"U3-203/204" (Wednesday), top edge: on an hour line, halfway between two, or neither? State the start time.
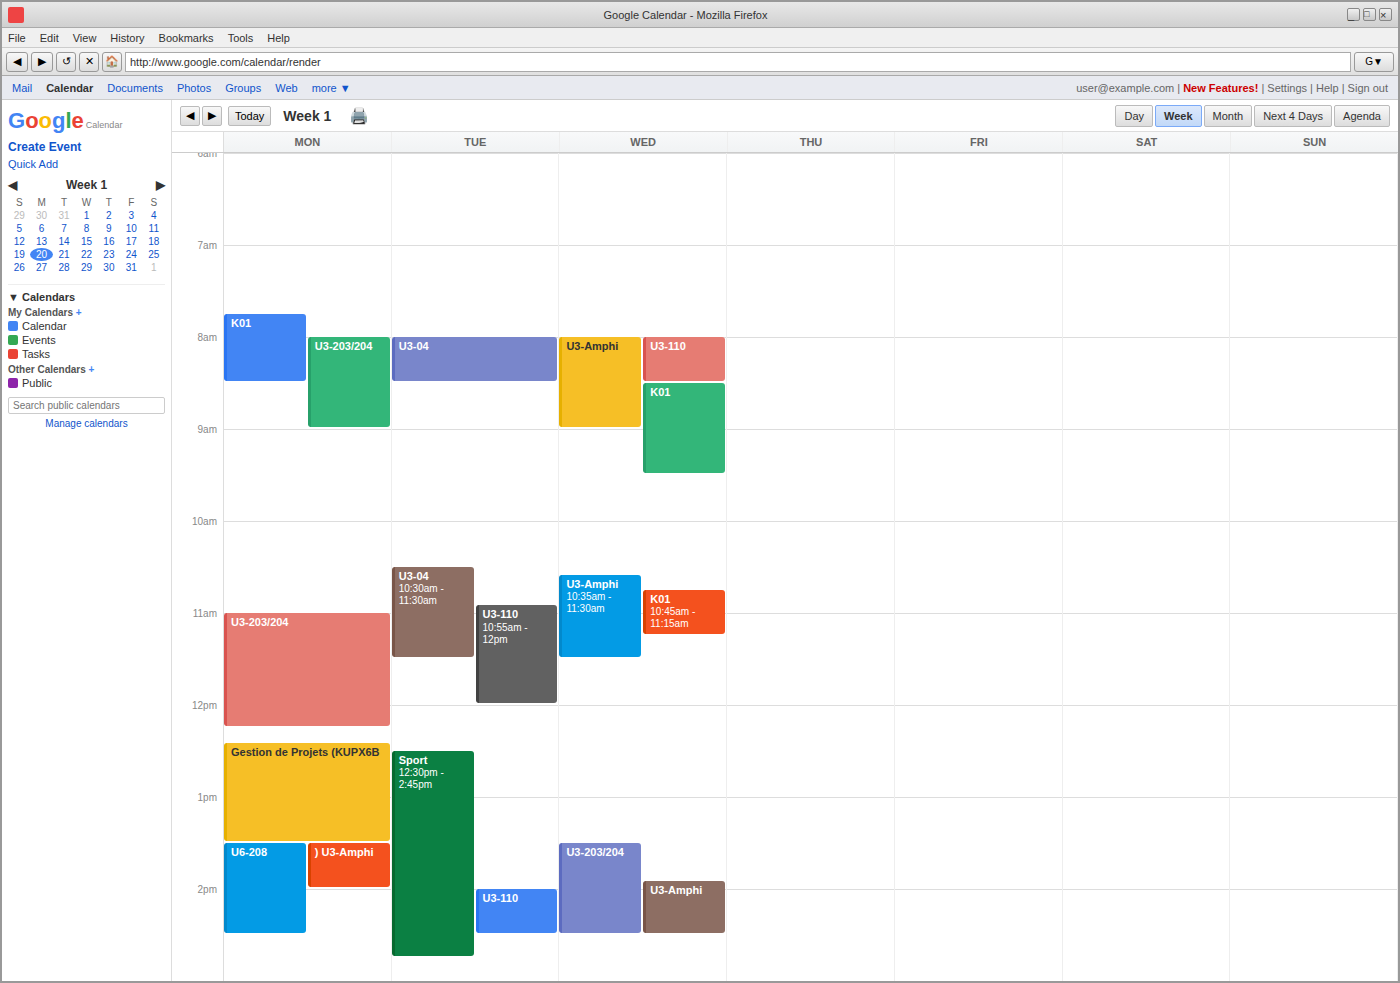
1:30 PM -- halfway between the 1 PM and 2 PM lines.